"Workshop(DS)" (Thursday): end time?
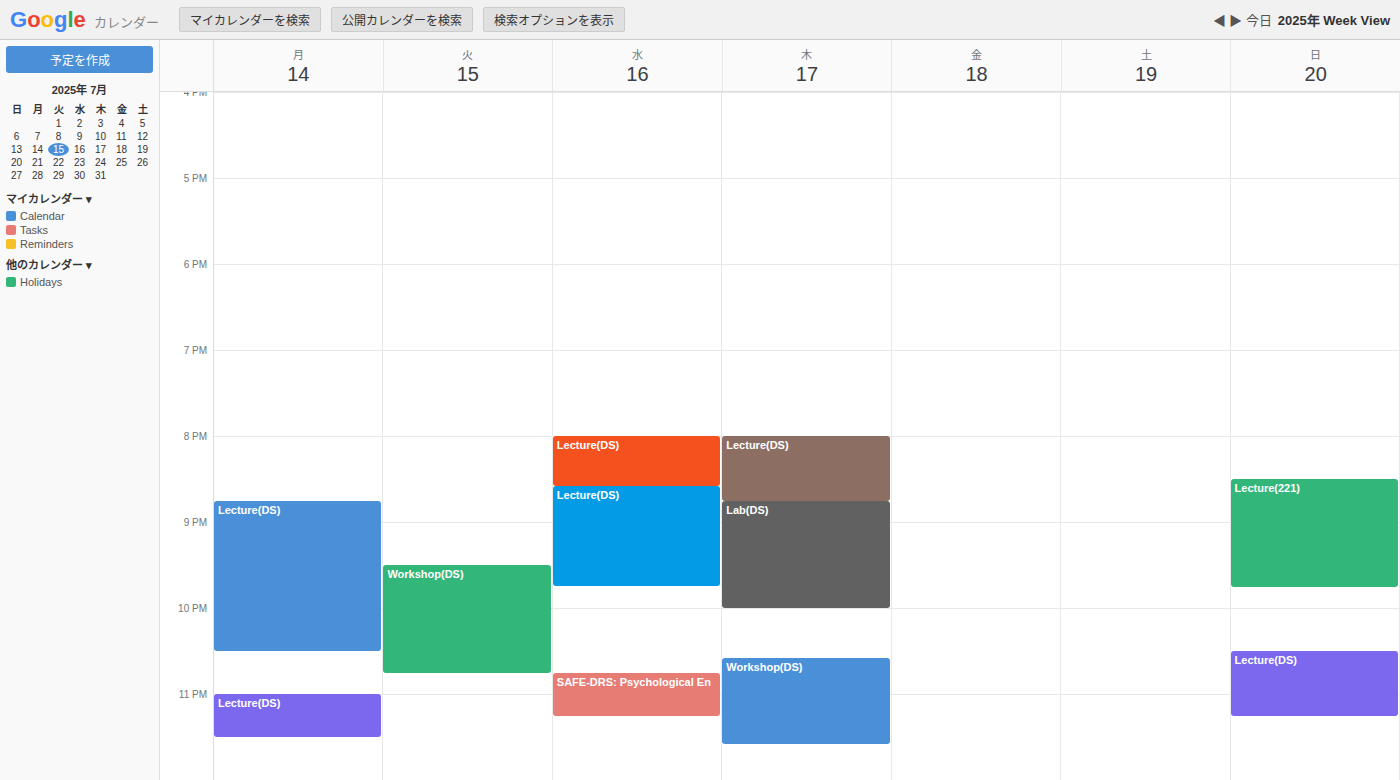
11:35 PM